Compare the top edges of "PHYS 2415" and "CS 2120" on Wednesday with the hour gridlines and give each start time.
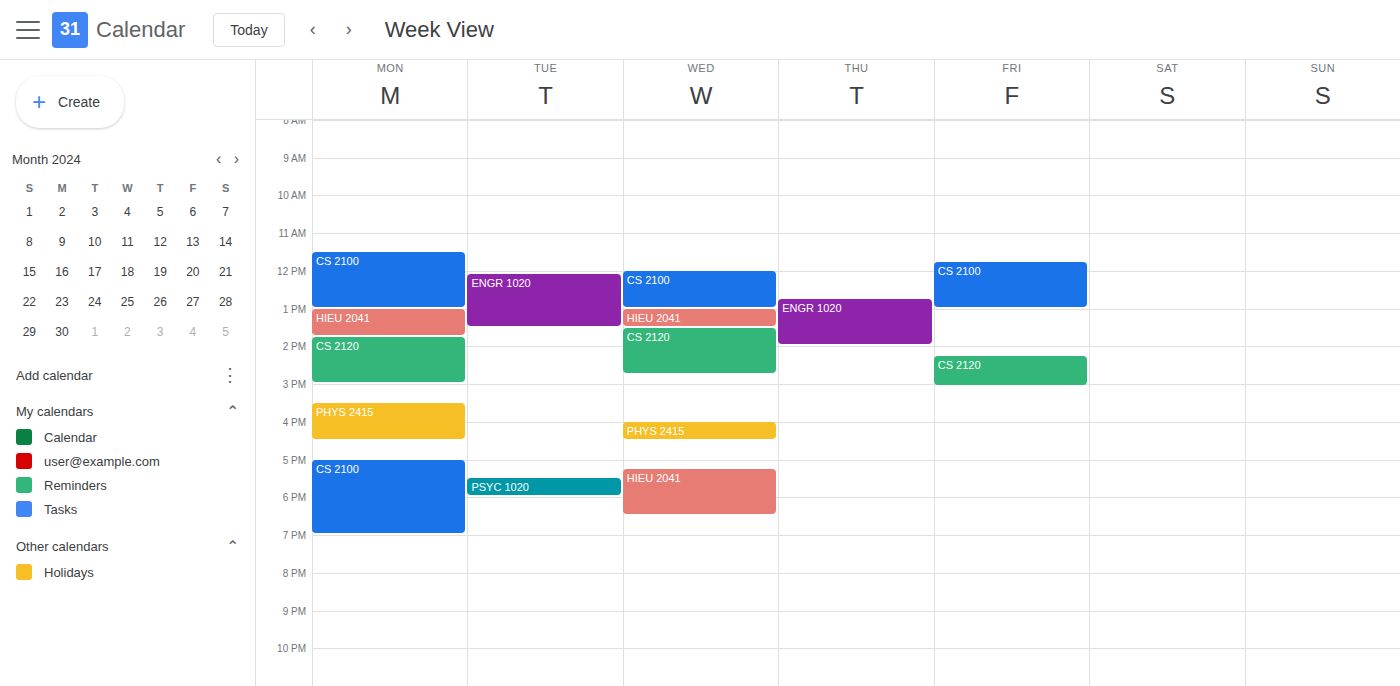
"PHYS 2415": 4:00 PM, exactly on the 4 PM line. "CS 2120": 1:30 PM, halfway between the 1 PM and 2 PM lines.